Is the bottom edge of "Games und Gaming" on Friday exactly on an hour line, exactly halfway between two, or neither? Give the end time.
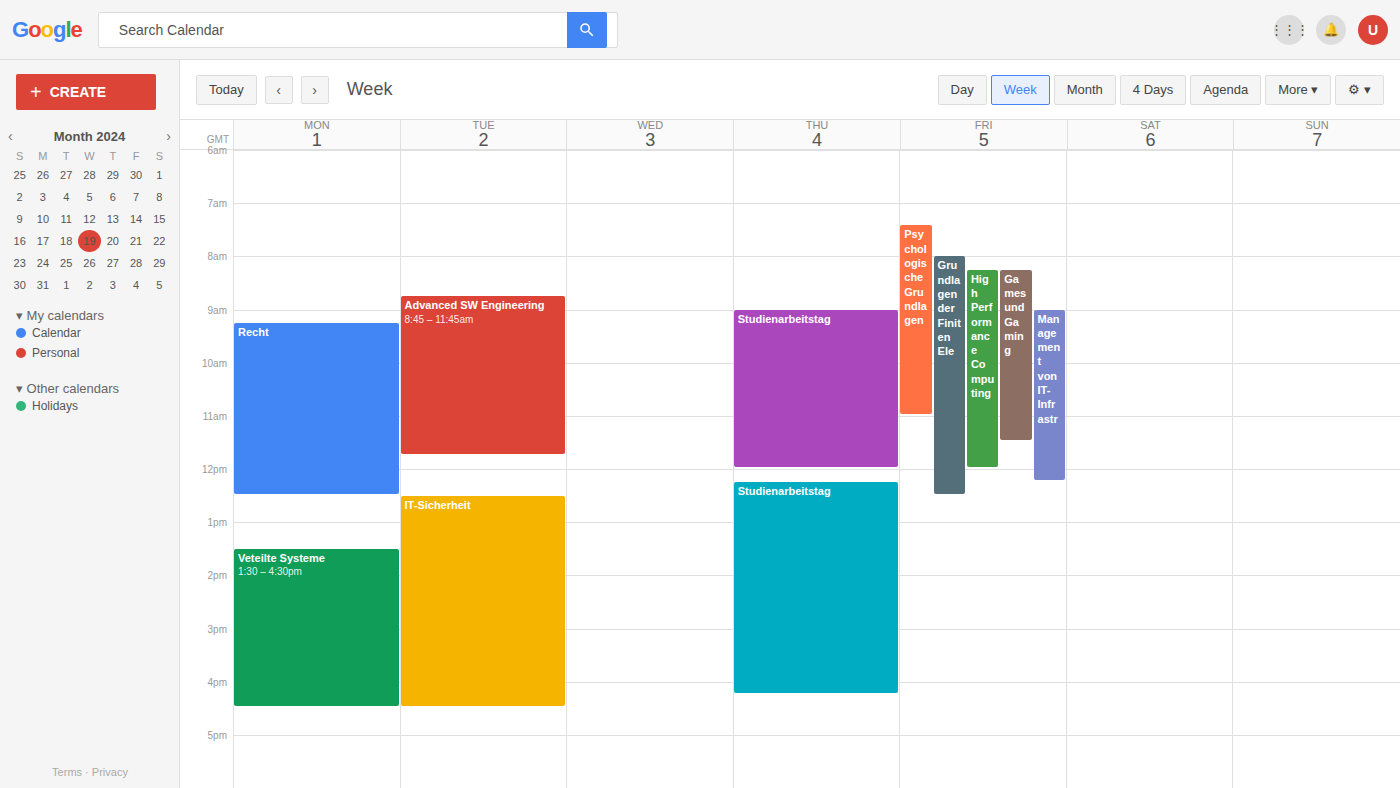
11:30 AM -- halfway between the 11 AM and 12 PM lines.